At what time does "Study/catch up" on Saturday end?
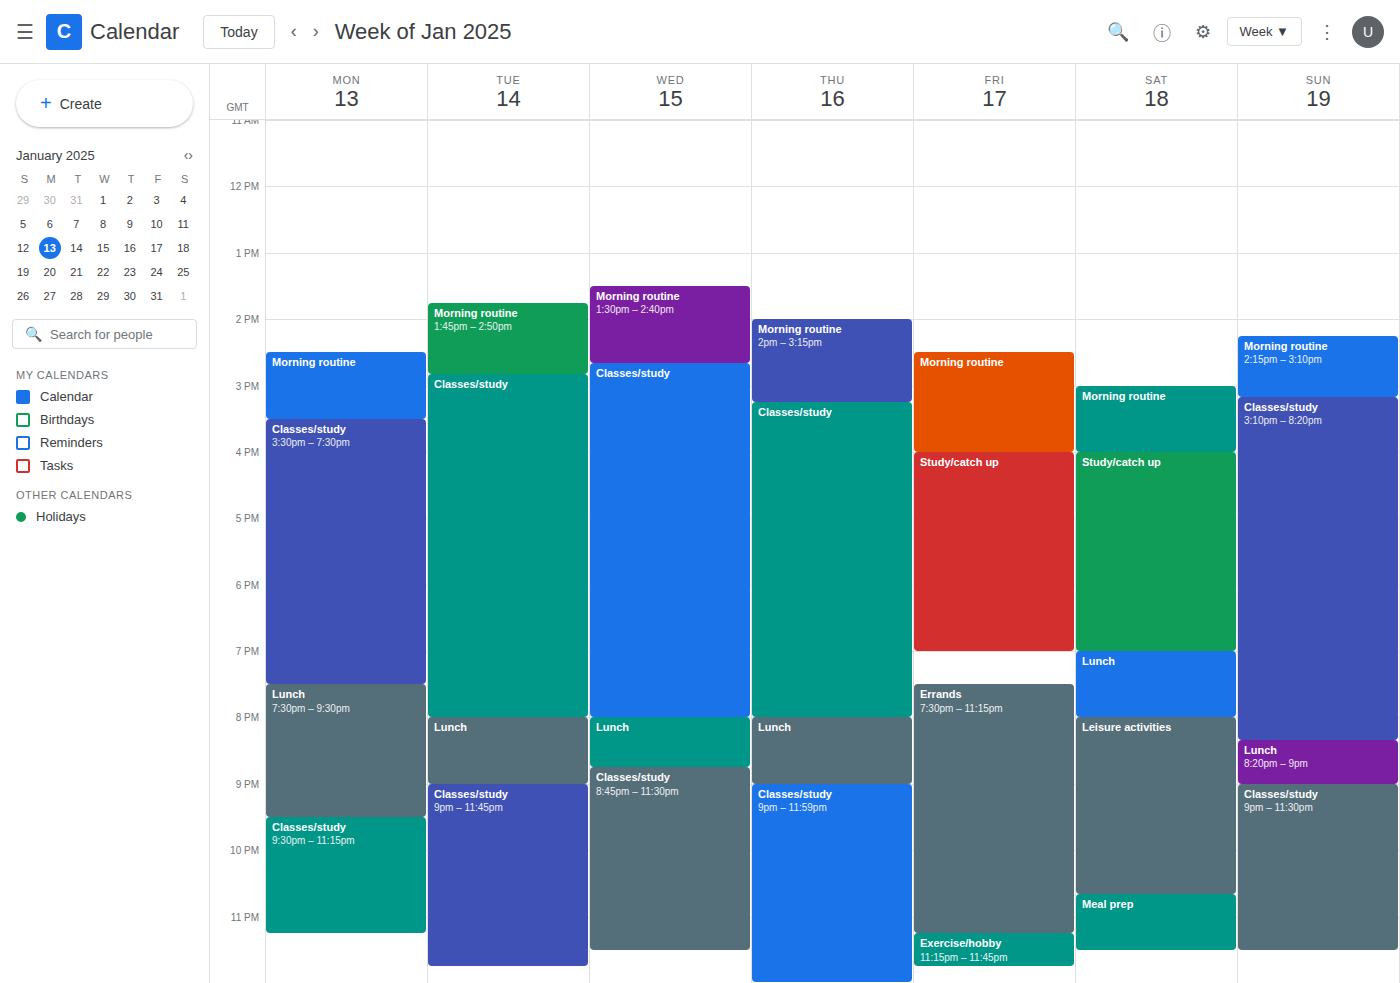
7:00 PM